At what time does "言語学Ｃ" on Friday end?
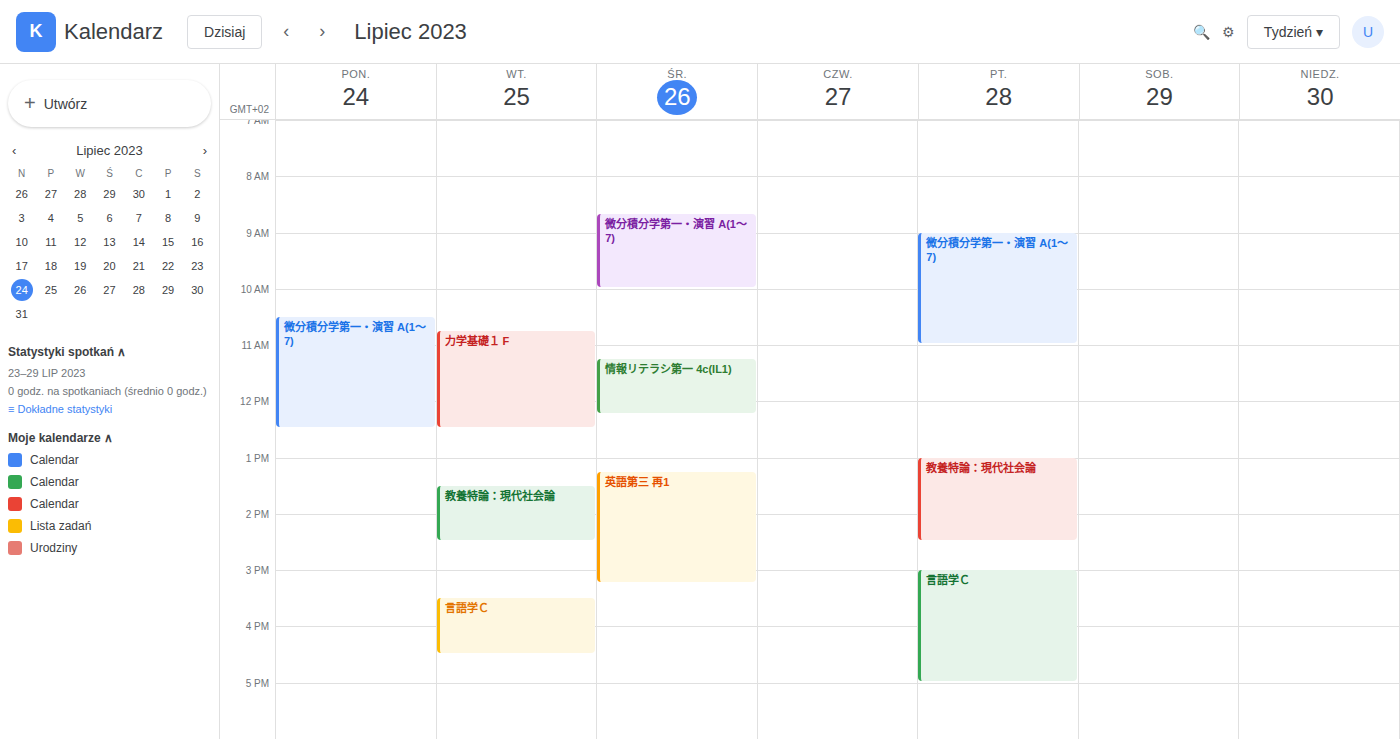
5:00 PM